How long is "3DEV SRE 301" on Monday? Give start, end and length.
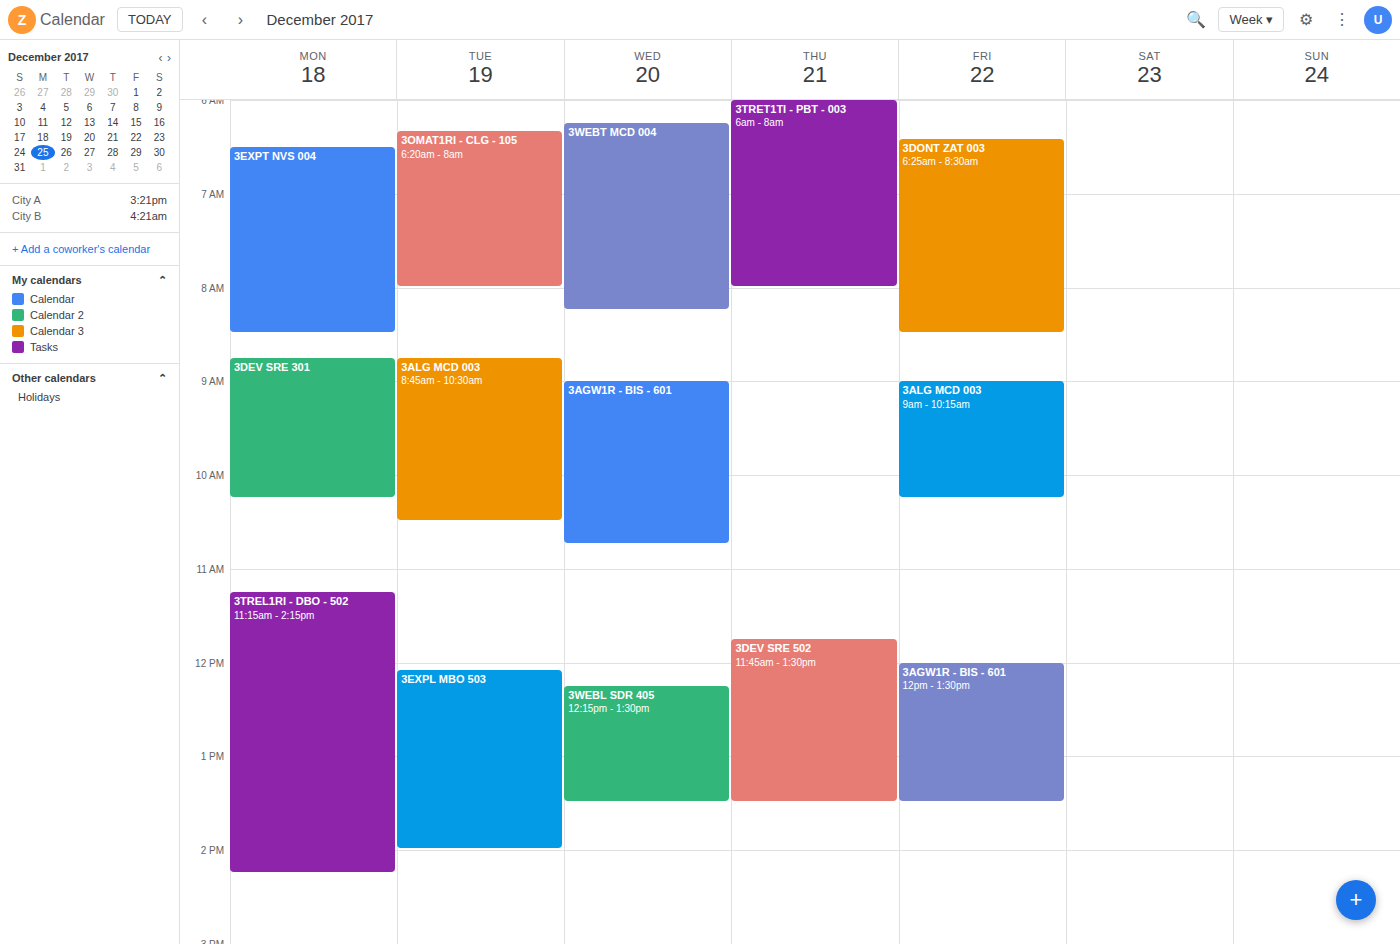
8:45 AM to 10:15 AM, 1 hour 30 minutes